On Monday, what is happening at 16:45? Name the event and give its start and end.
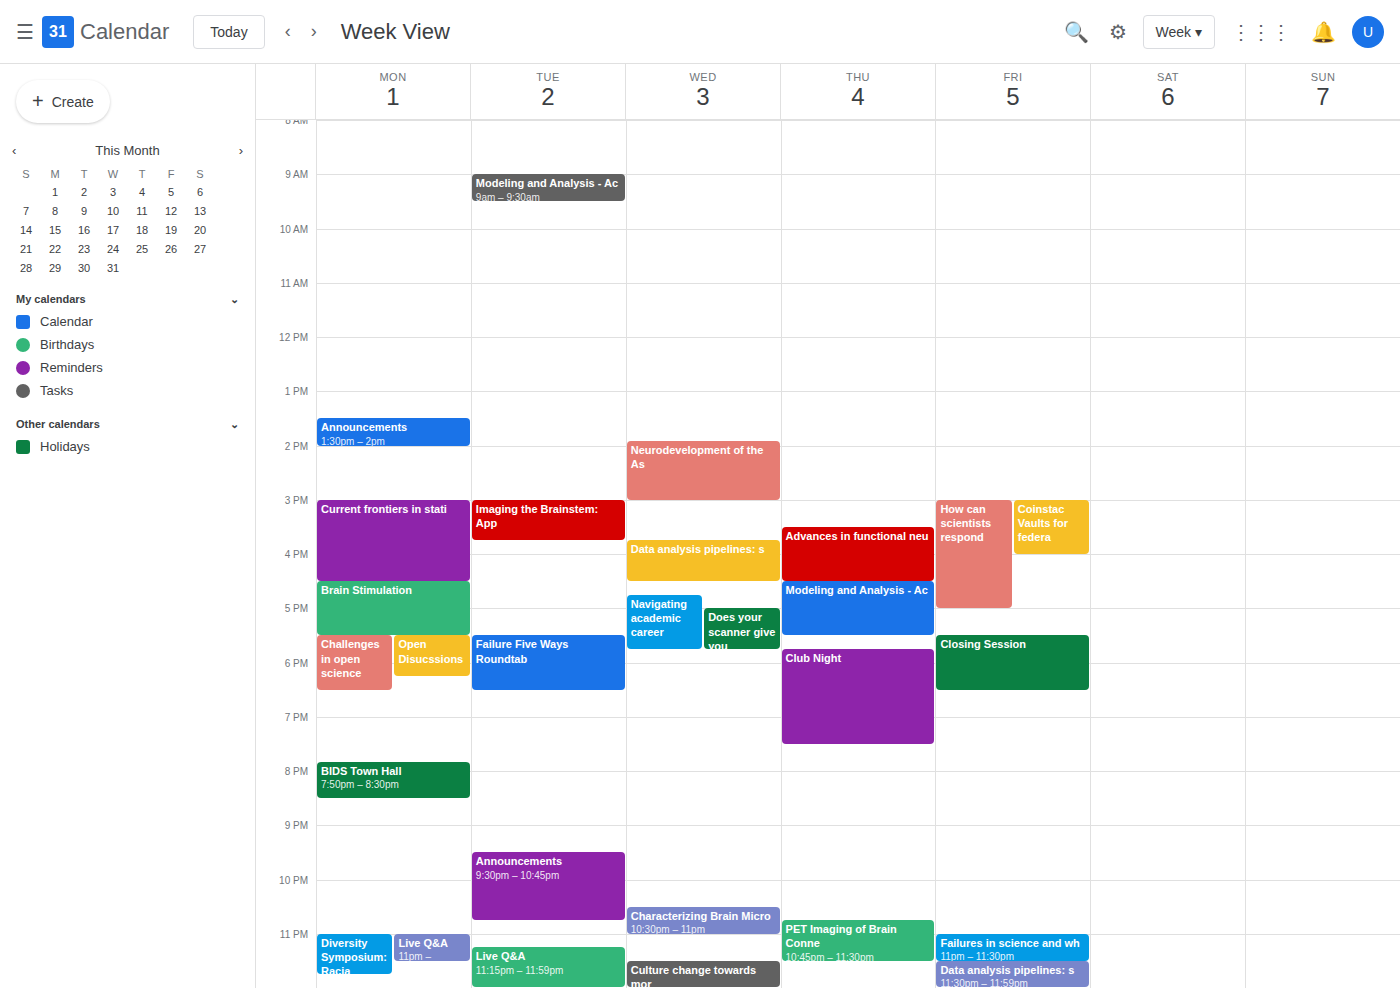
"Brain Stimulation", 16:30 to 17:30